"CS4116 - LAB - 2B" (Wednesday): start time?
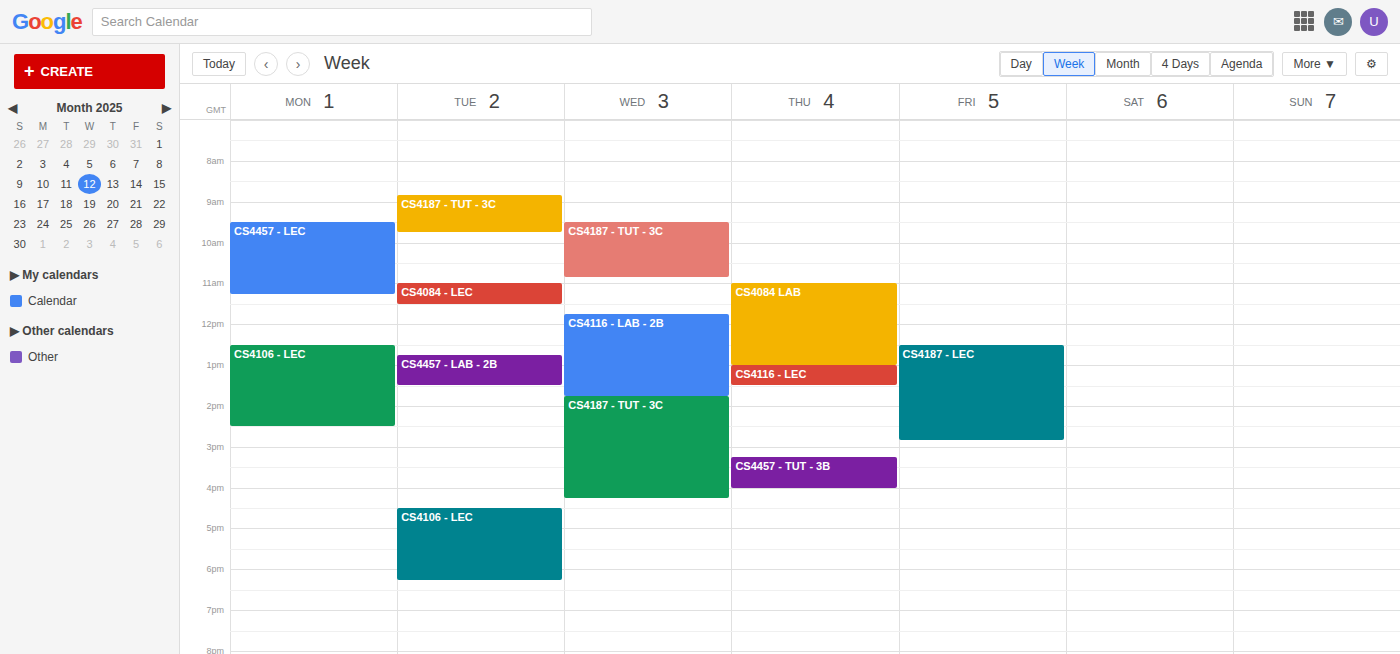
11:45